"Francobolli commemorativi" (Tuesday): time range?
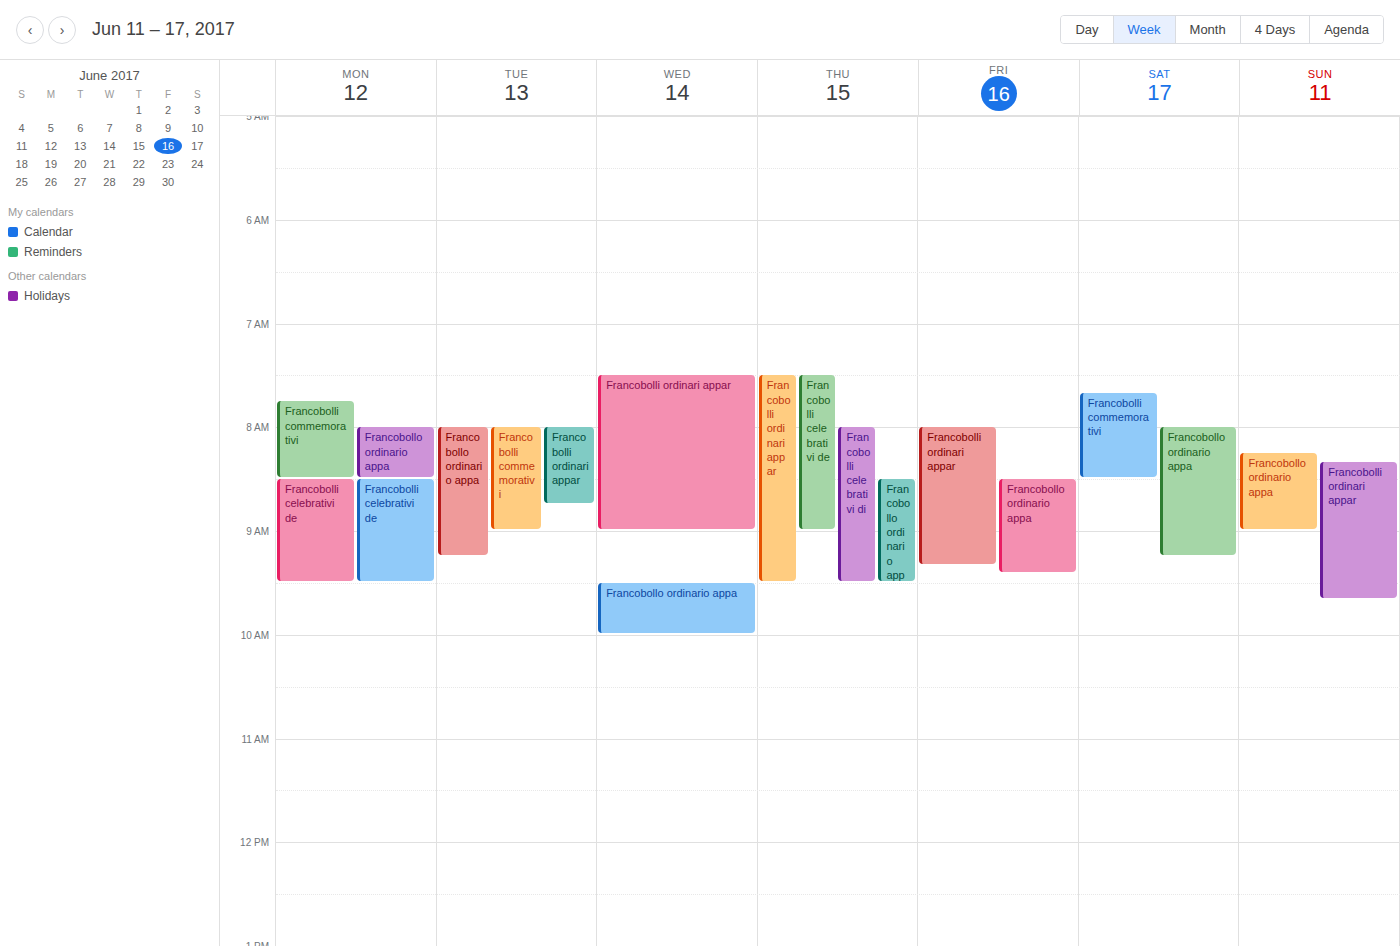
8:00 AM to 9:00 AM